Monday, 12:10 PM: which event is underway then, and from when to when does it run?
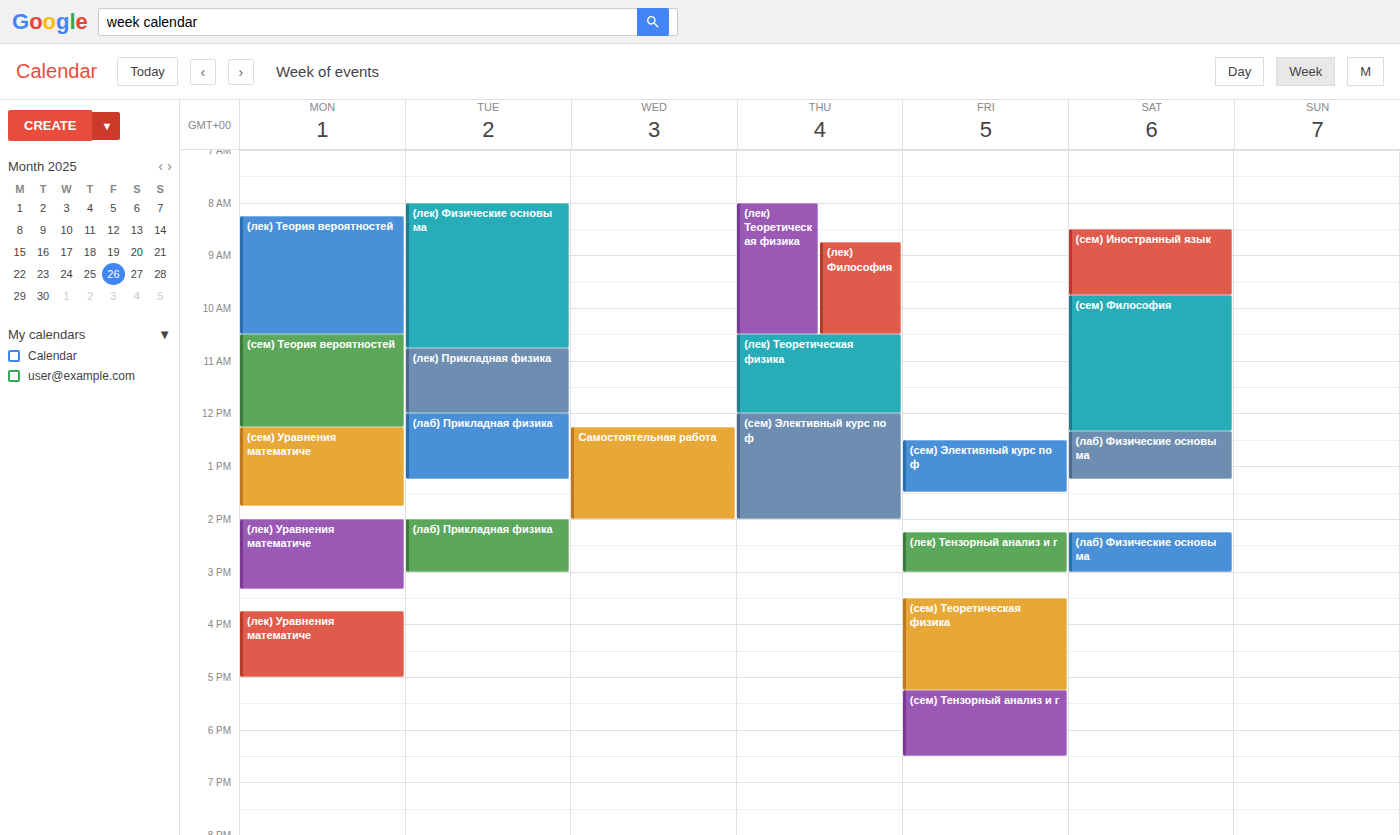
"(сем) Теория вероятностей", 10:30 AM to 12:15 PM